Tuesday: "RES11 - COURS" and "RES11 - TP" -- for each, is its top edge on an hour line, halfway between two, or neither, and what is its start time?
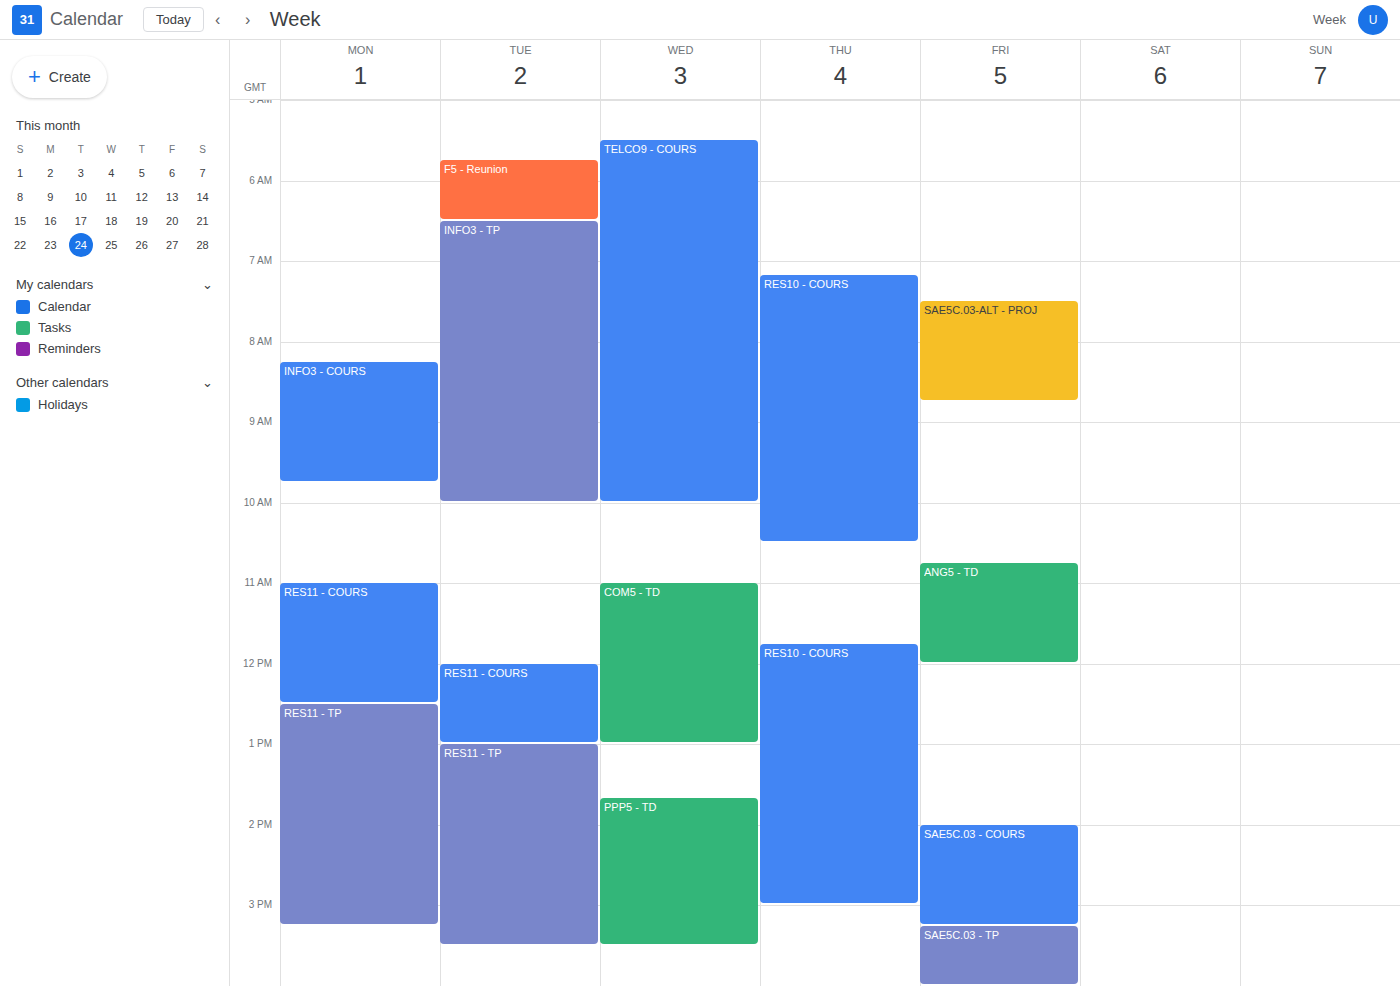
"RES11 - COURS": 12:00 PM, exactly on the 12 PM line. "RES11 - TP": 1:00 PM, exactly on the 1 PM line.